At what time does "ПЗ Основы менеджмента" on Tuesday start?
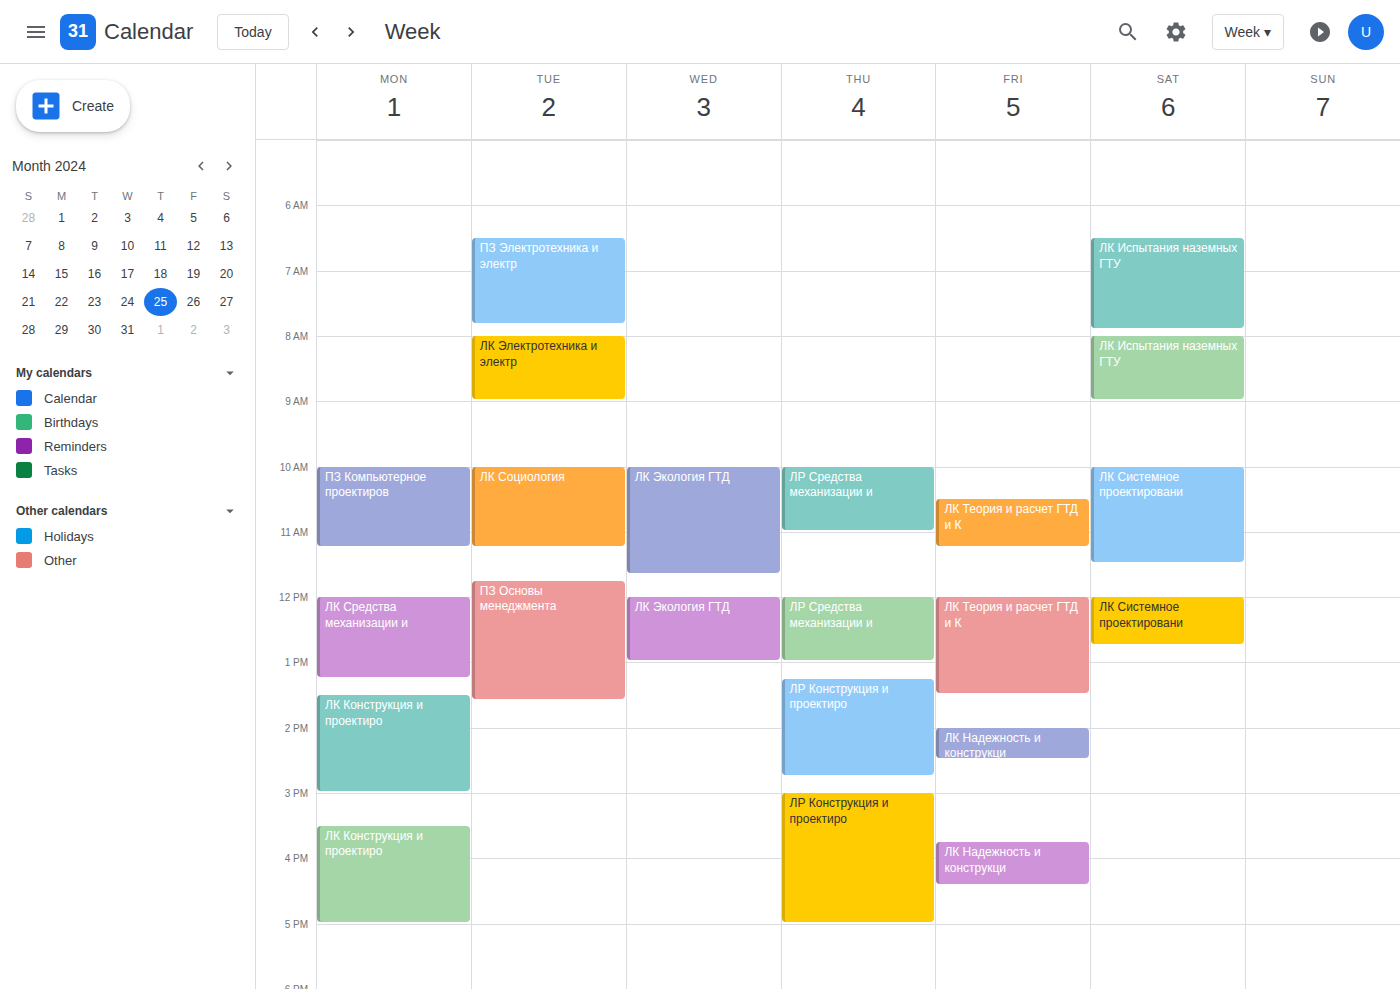
11:45 AM